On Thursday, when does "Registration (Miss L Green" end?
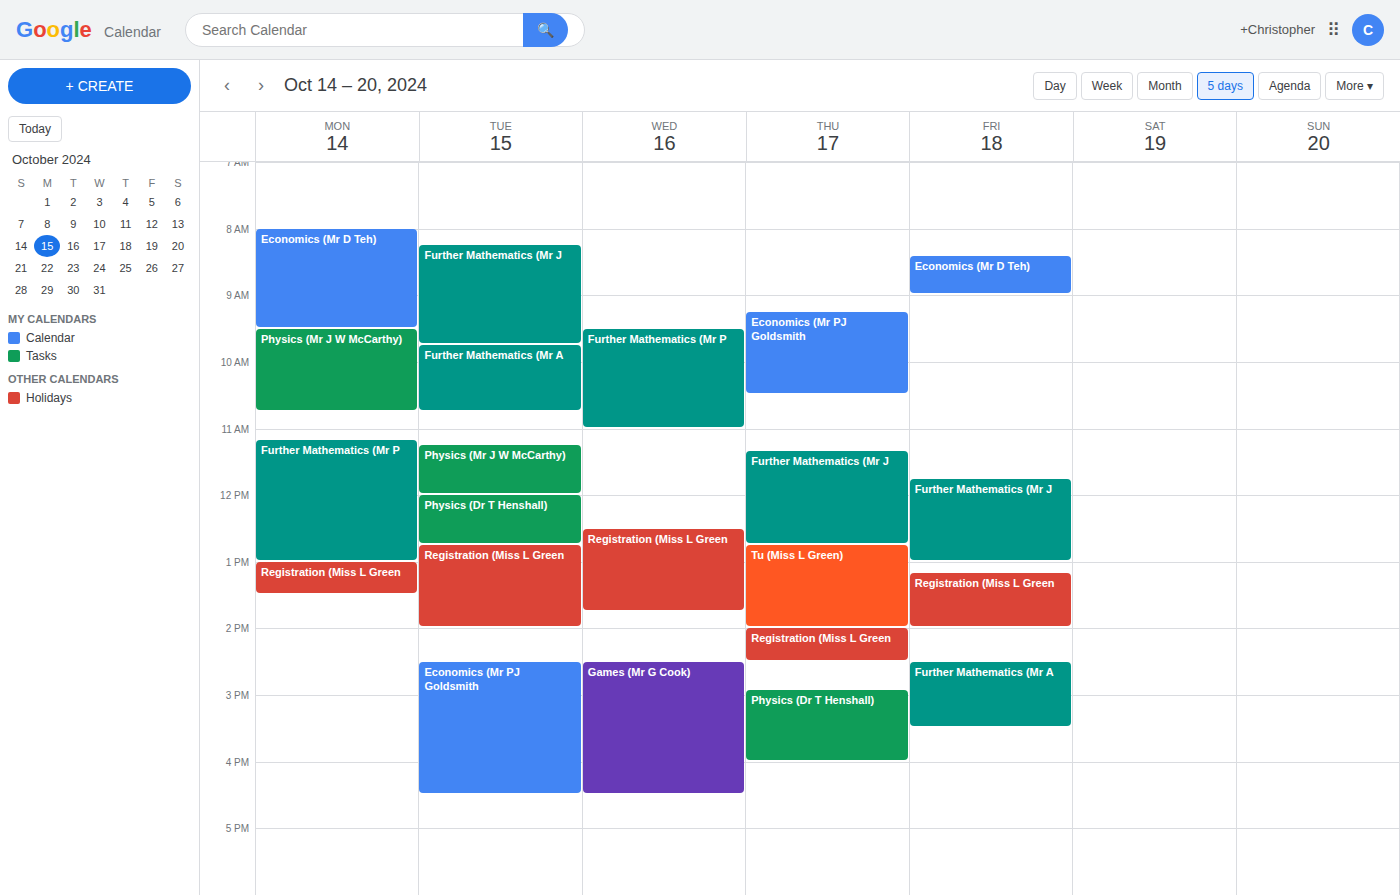
2:30 PM